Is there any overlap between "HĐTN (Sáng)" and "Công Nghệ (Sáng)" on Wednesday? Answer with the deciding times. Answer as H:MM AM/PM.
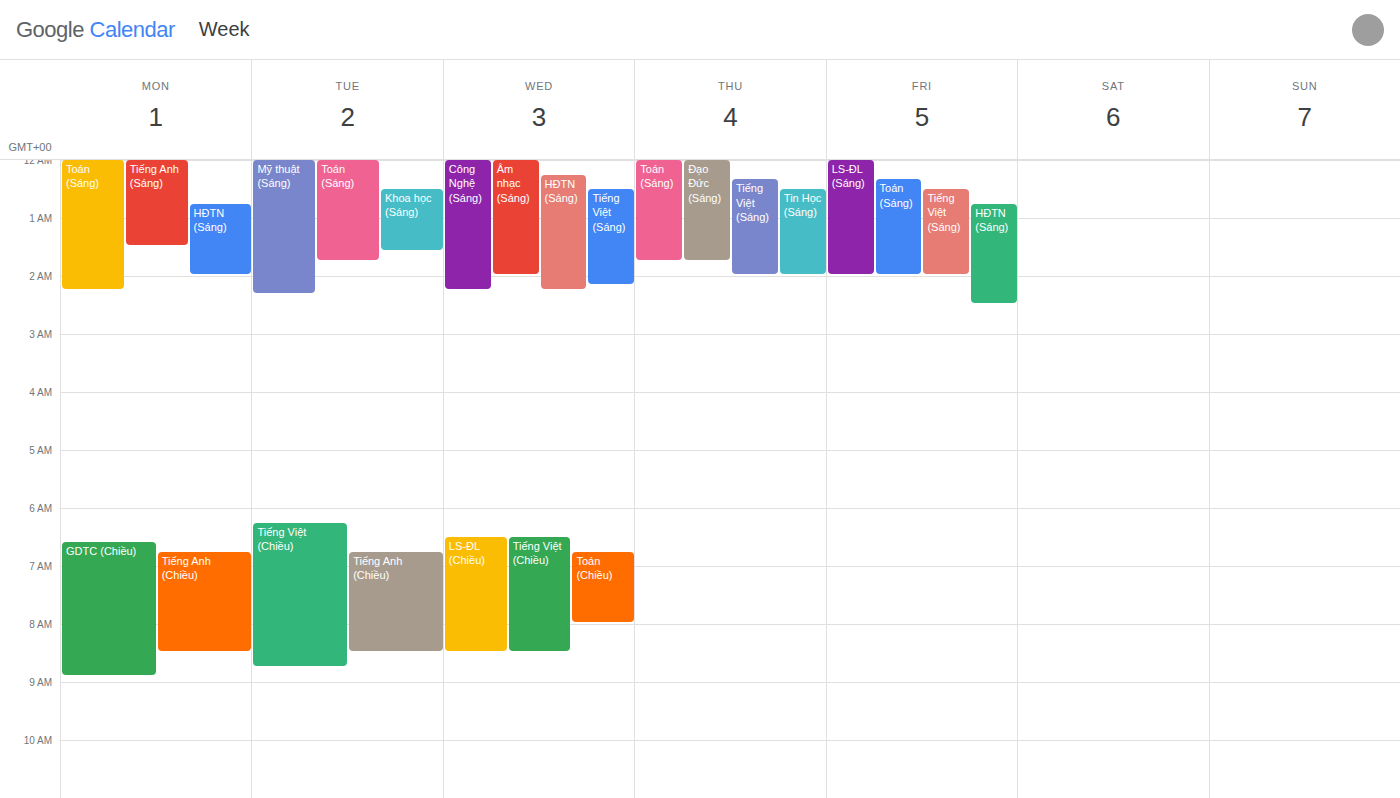
"HĐTN (Sáng)" starts at 12:15 AM, before "Công Nghệ (Sáng)" ends at 2:15 AM -- they overlap.